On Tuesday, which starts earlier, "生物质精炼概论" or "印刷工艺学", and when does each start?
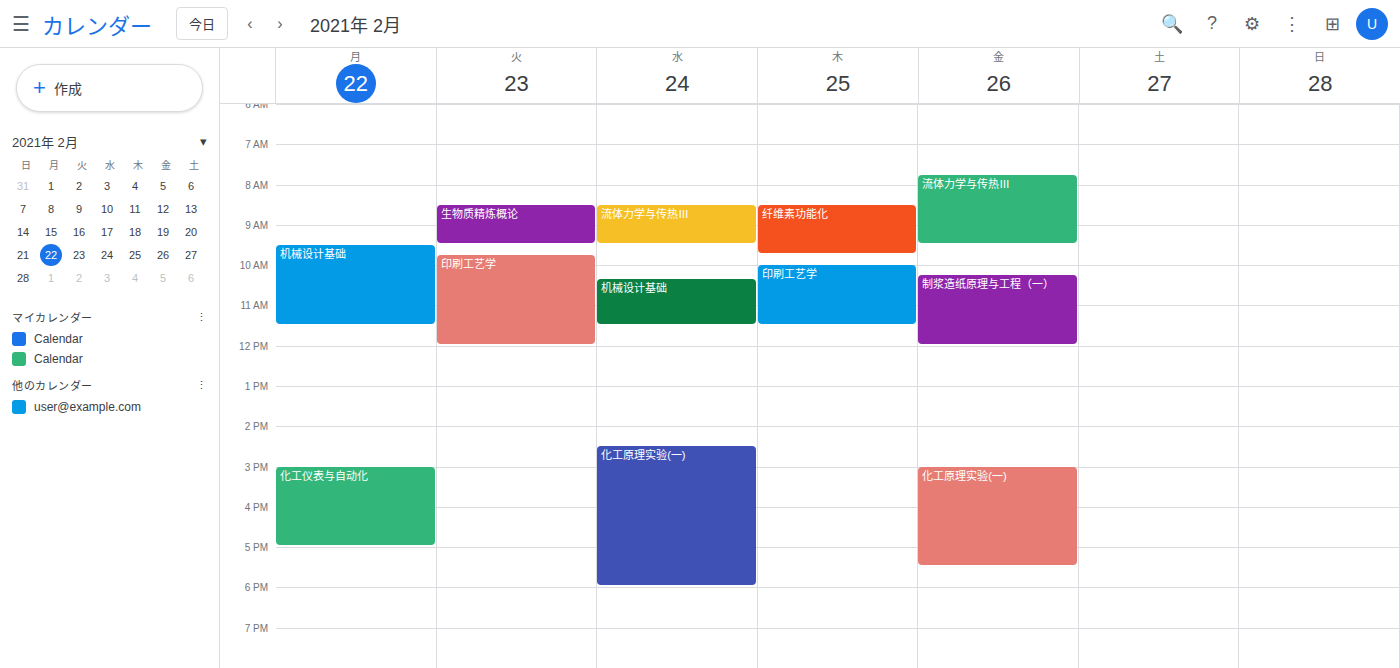
"生物质精炼概论" 8:30 AM; "印刷工艺学" 9:45 AM.